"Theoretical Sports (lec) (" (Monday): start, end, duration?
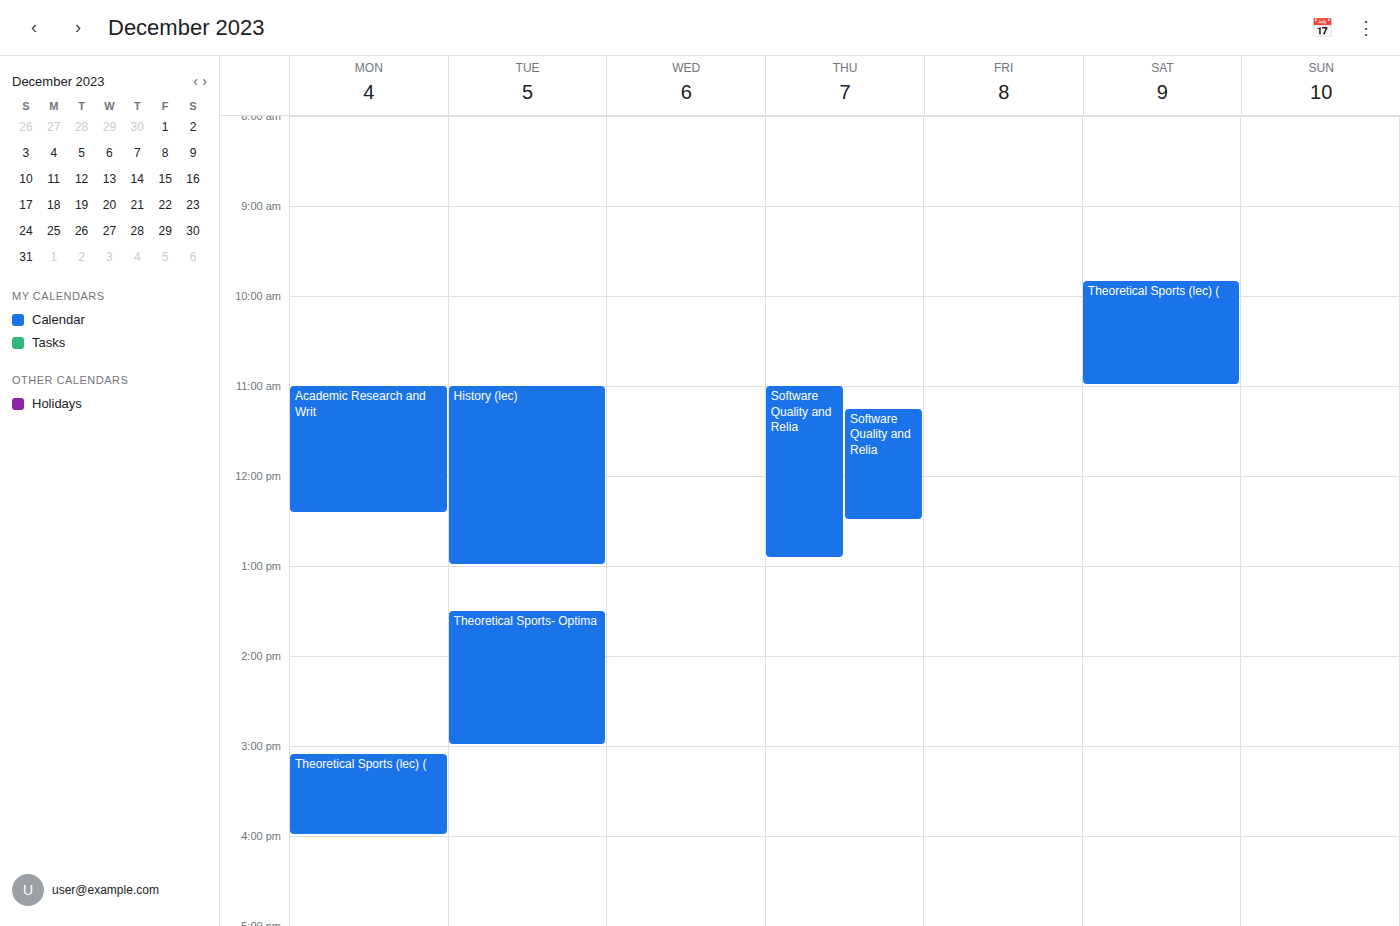
3:05 PM to 4:00 PM, 55 minutes